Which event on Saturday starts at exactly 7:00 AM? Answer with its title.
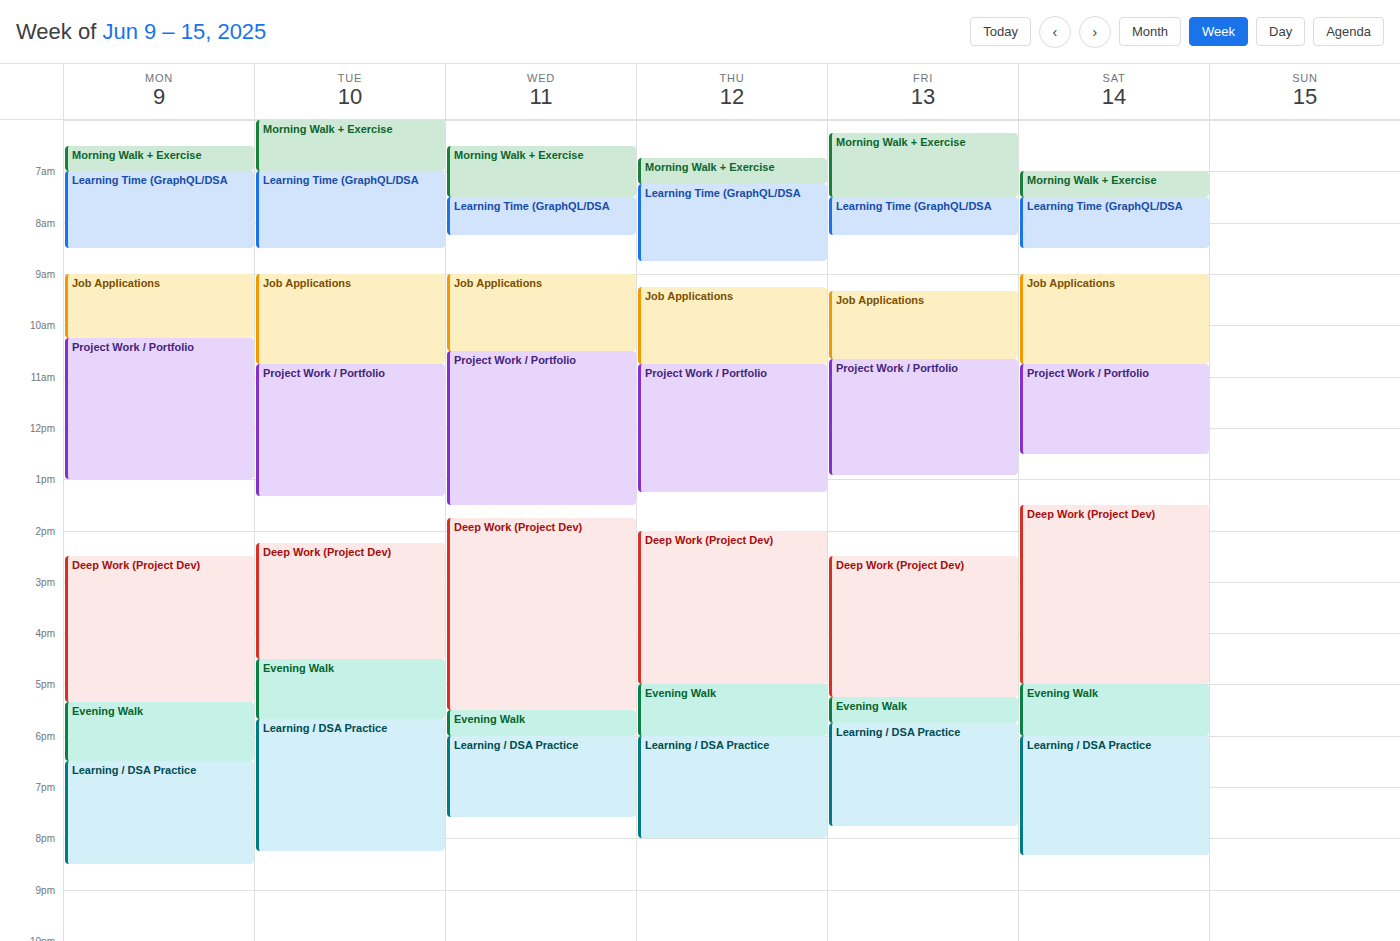
"Morning Walk + Exercise"